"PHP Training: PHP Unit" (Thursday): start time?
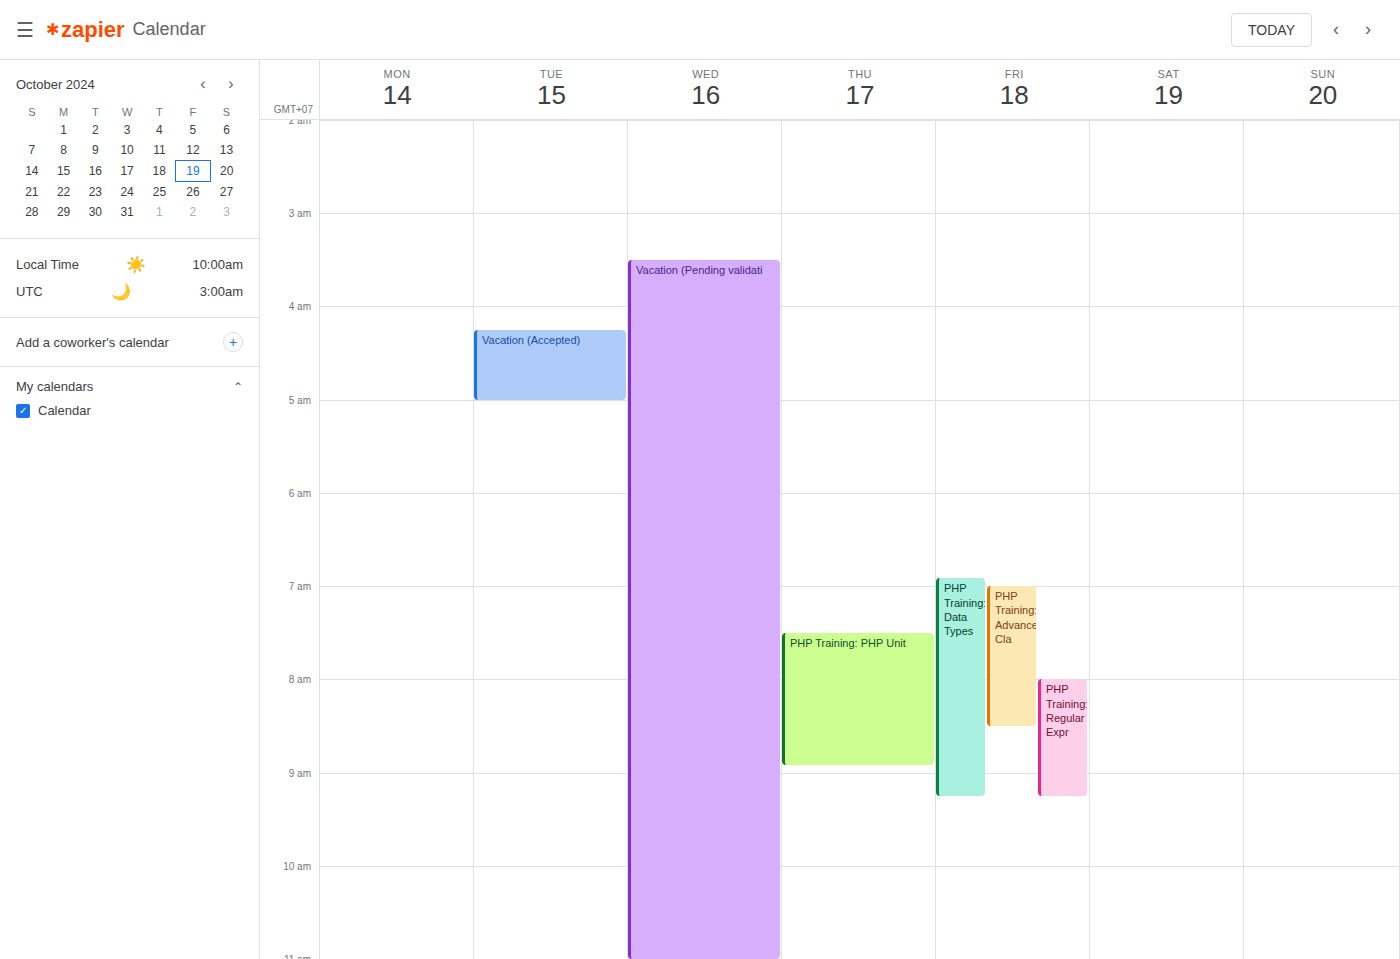
07:30